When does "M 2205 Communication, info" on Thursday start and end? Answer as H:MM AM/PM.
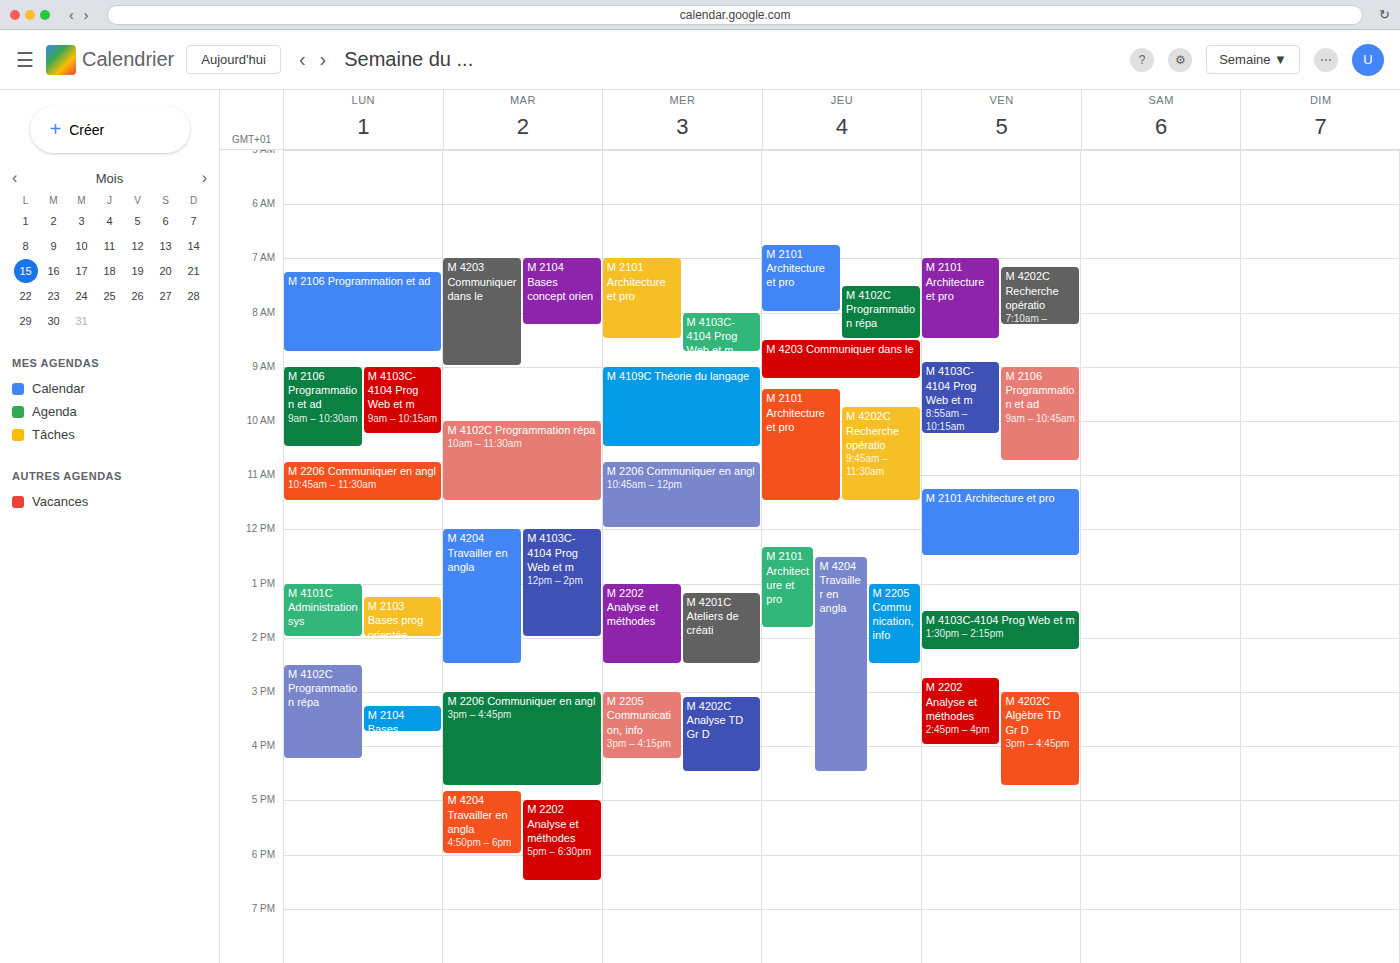
1:00 PM to 2:30 PM